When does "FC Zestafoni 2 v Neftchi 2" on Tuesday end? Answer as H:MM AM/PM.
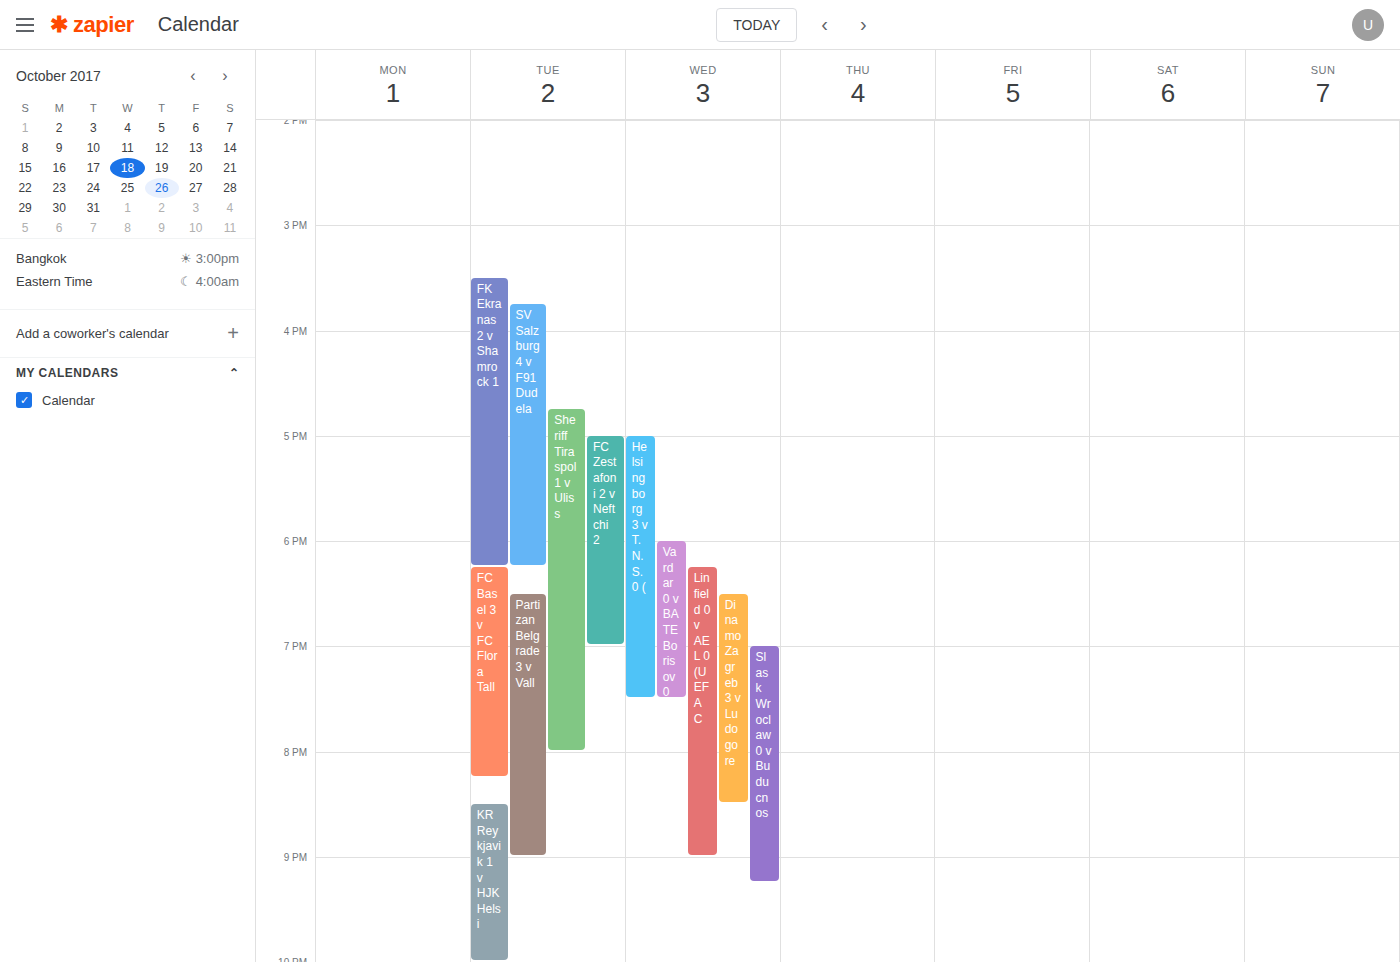
7:00 PM